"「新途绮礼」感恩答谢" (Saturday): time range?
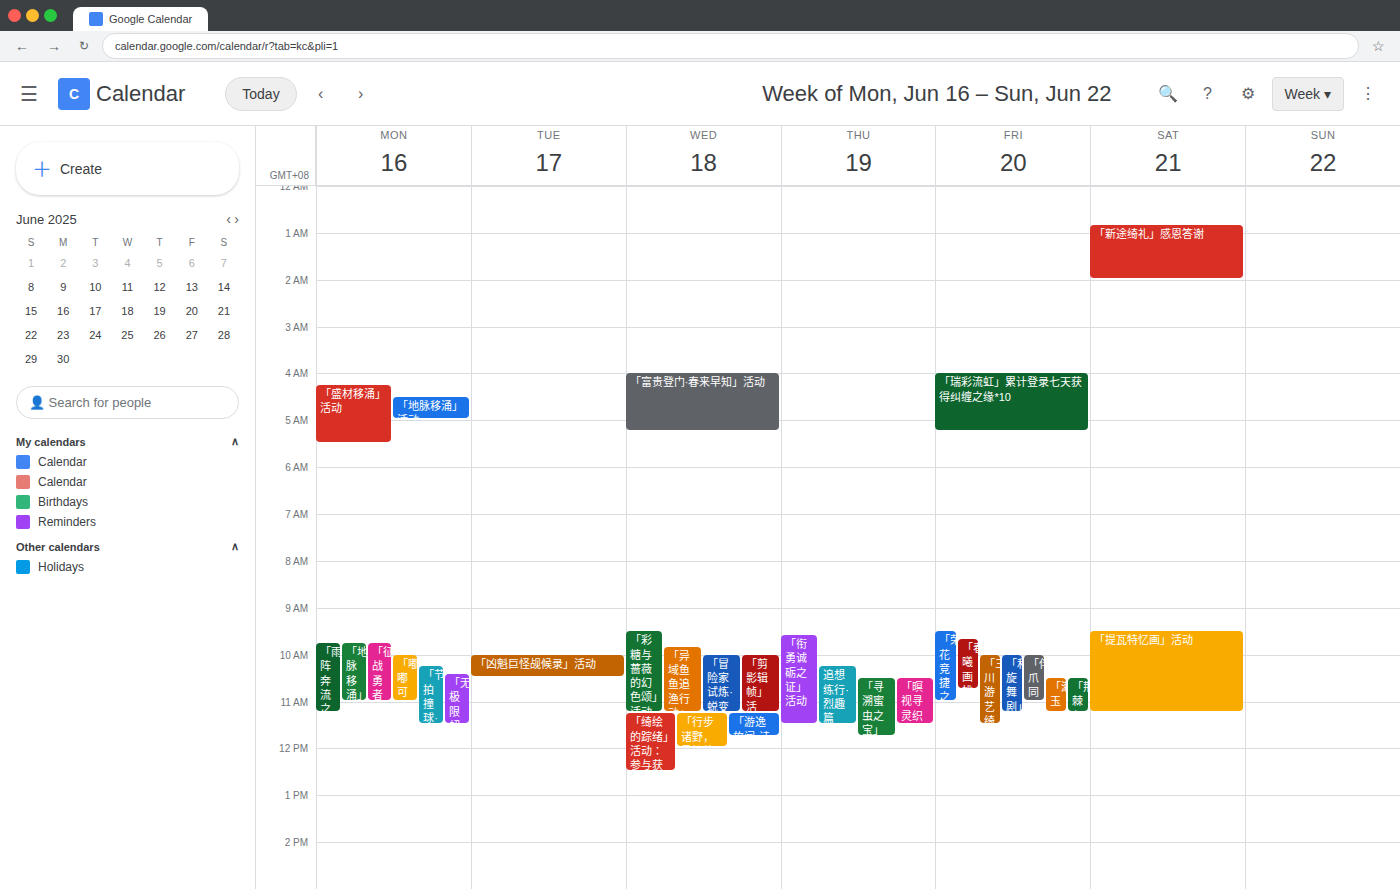
12:50 AM to 2:00 AM